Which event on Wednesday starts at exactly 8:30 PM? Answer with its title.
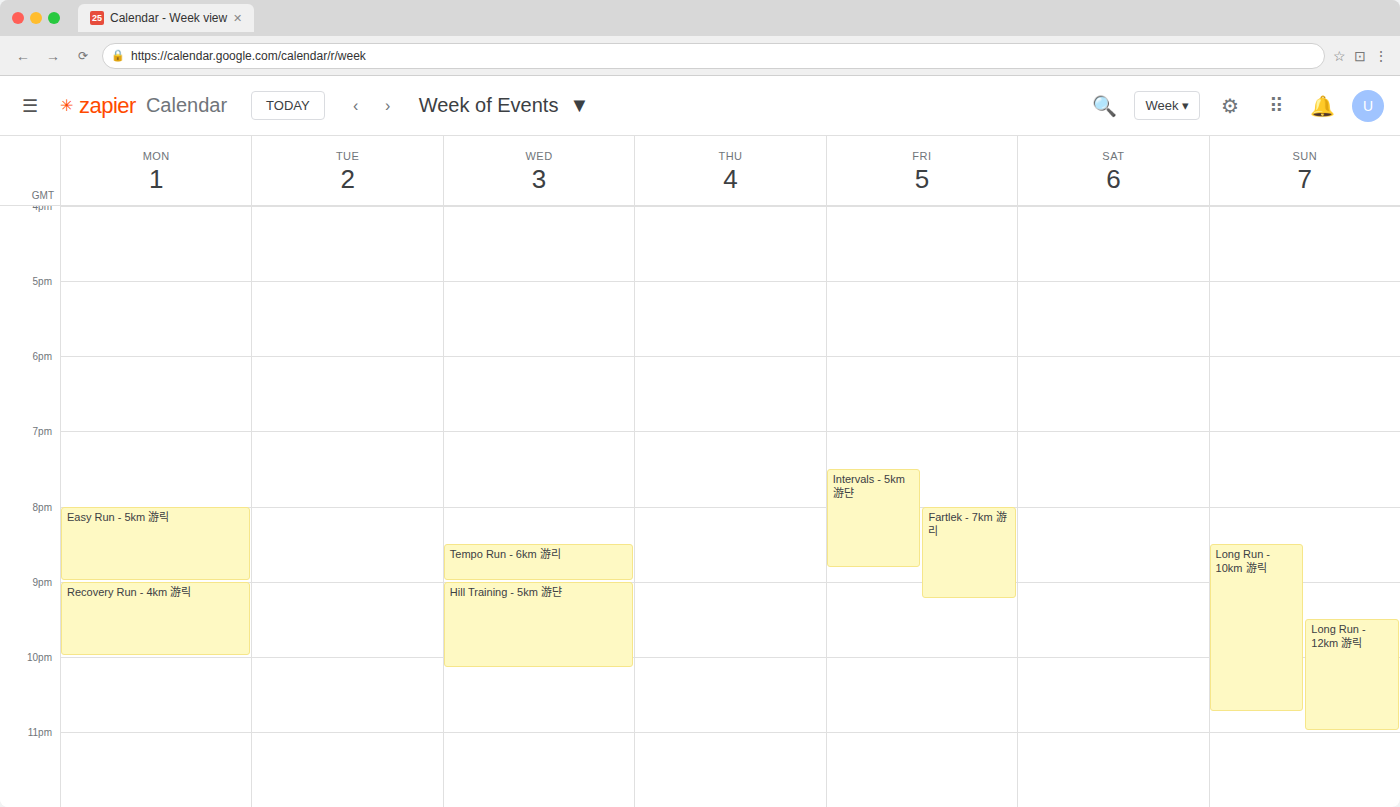
"Tempo Run - 6km 游리"